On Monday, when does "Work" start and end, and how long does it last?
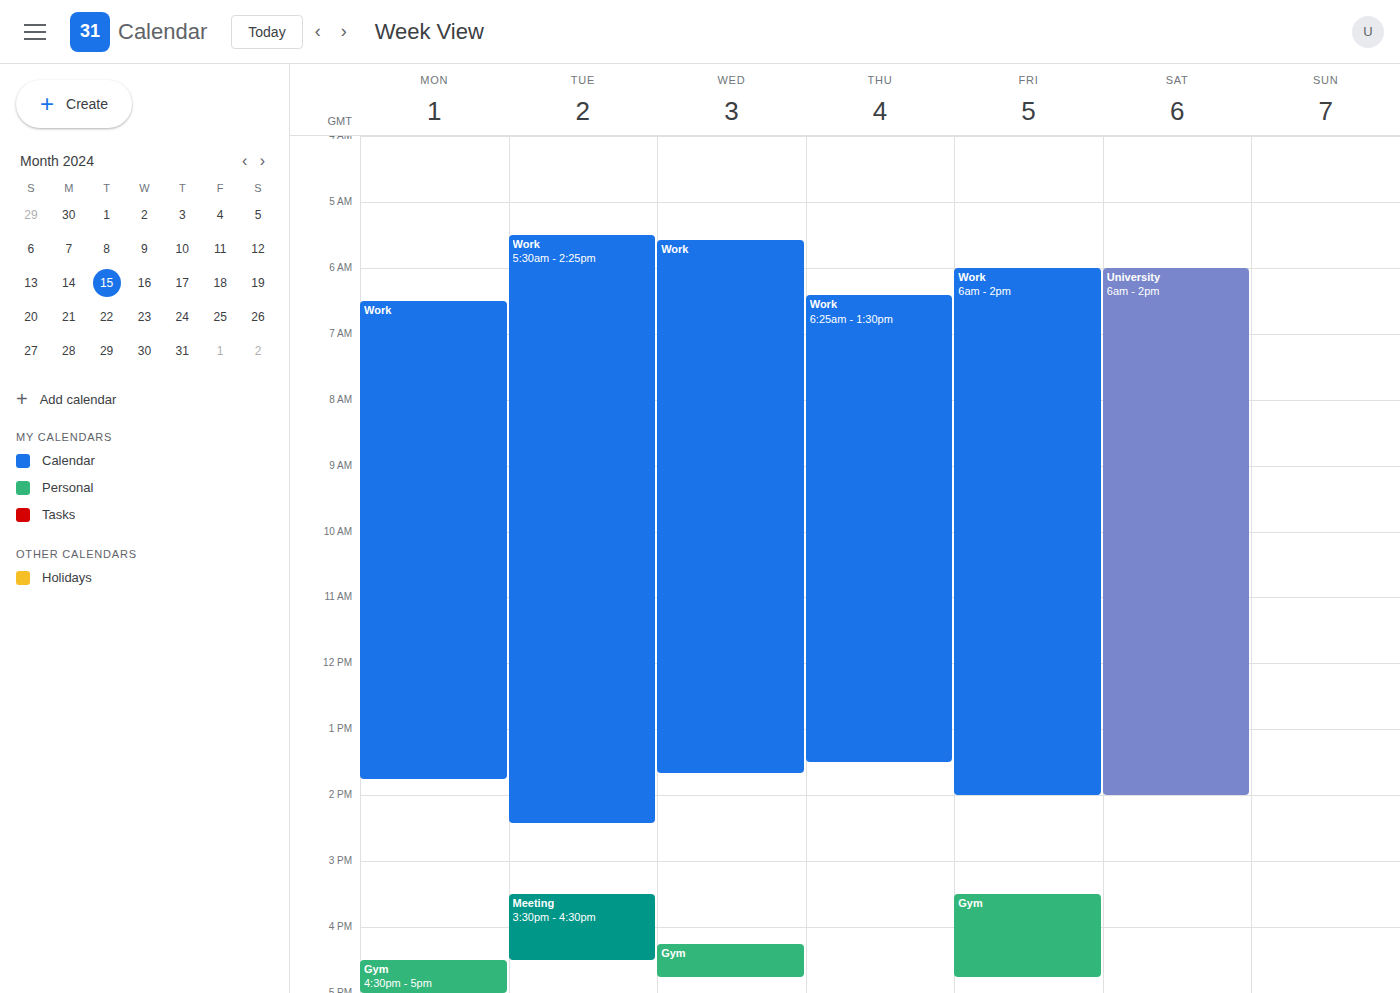
6:30 AM to 1:45 PM, 7 hours 15 minutes